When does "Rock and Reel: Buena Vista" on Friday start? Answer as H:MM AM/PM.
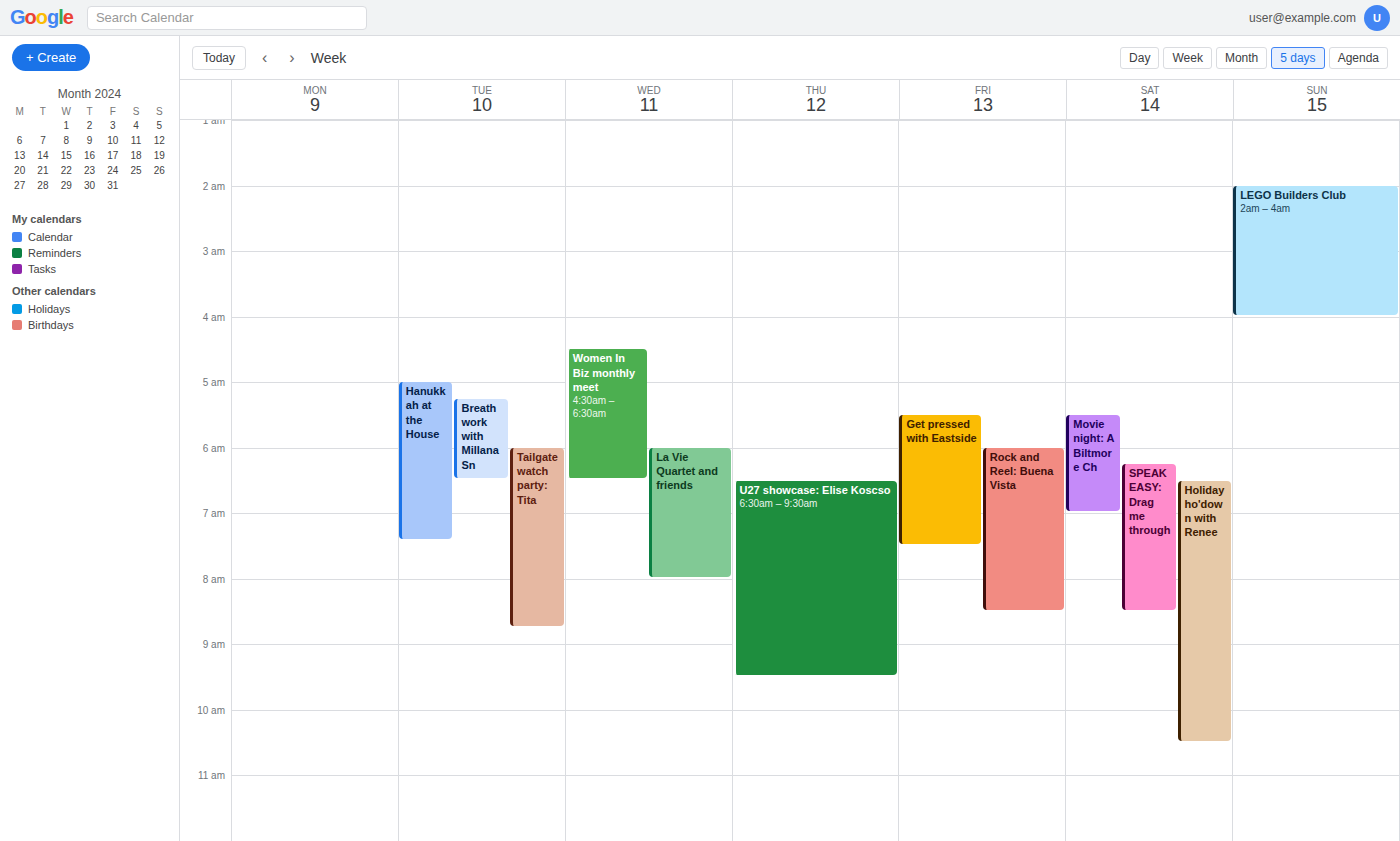
6:00 AM